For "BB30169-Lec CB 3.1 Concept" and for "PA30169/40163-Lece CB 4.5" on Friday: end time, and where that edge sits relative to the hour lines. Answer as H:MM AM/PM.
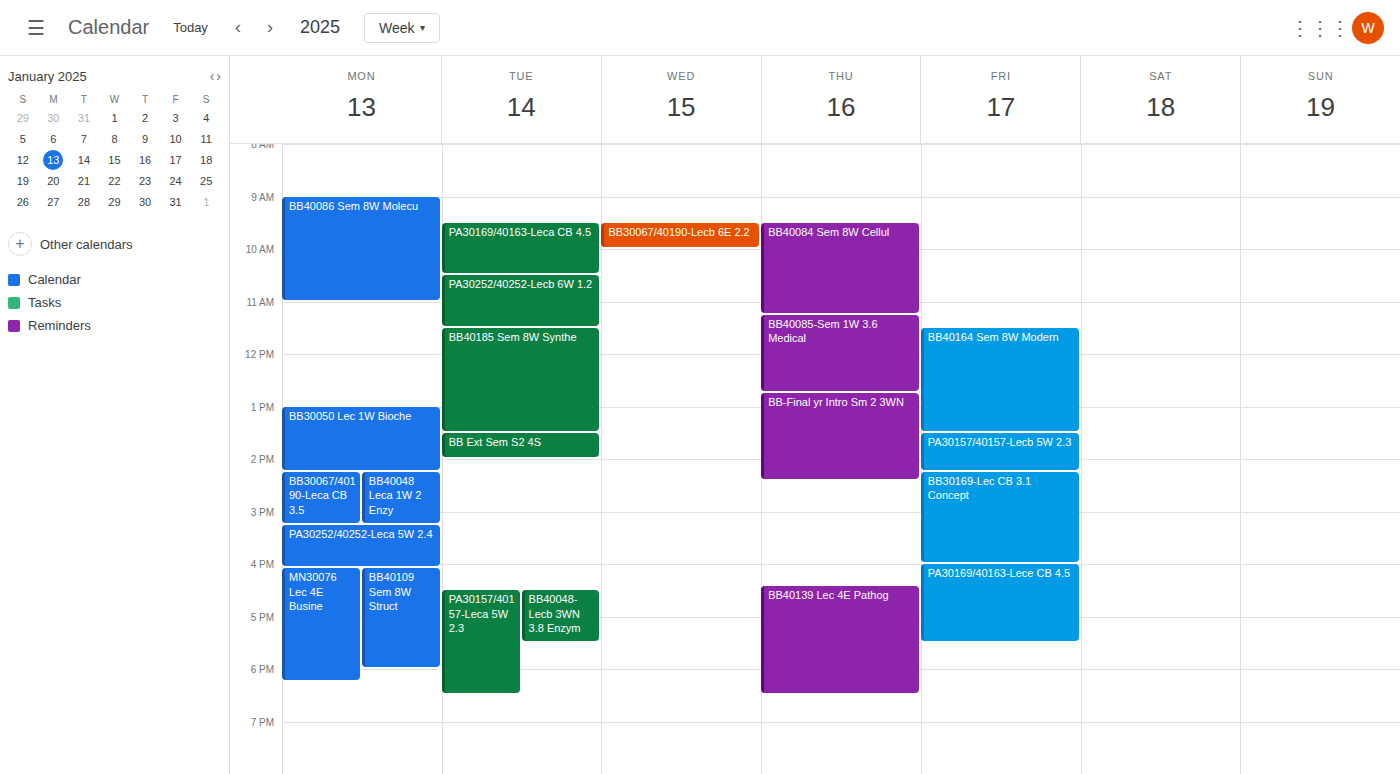
"BB30169-Lec CB 3.1 Concept": 4:00 PM, exactly on the 4 PM line. "PA30169/40163-Lece CB 4.5": 5:30 PM, halfway between the 5 PM and 6 PM lines.